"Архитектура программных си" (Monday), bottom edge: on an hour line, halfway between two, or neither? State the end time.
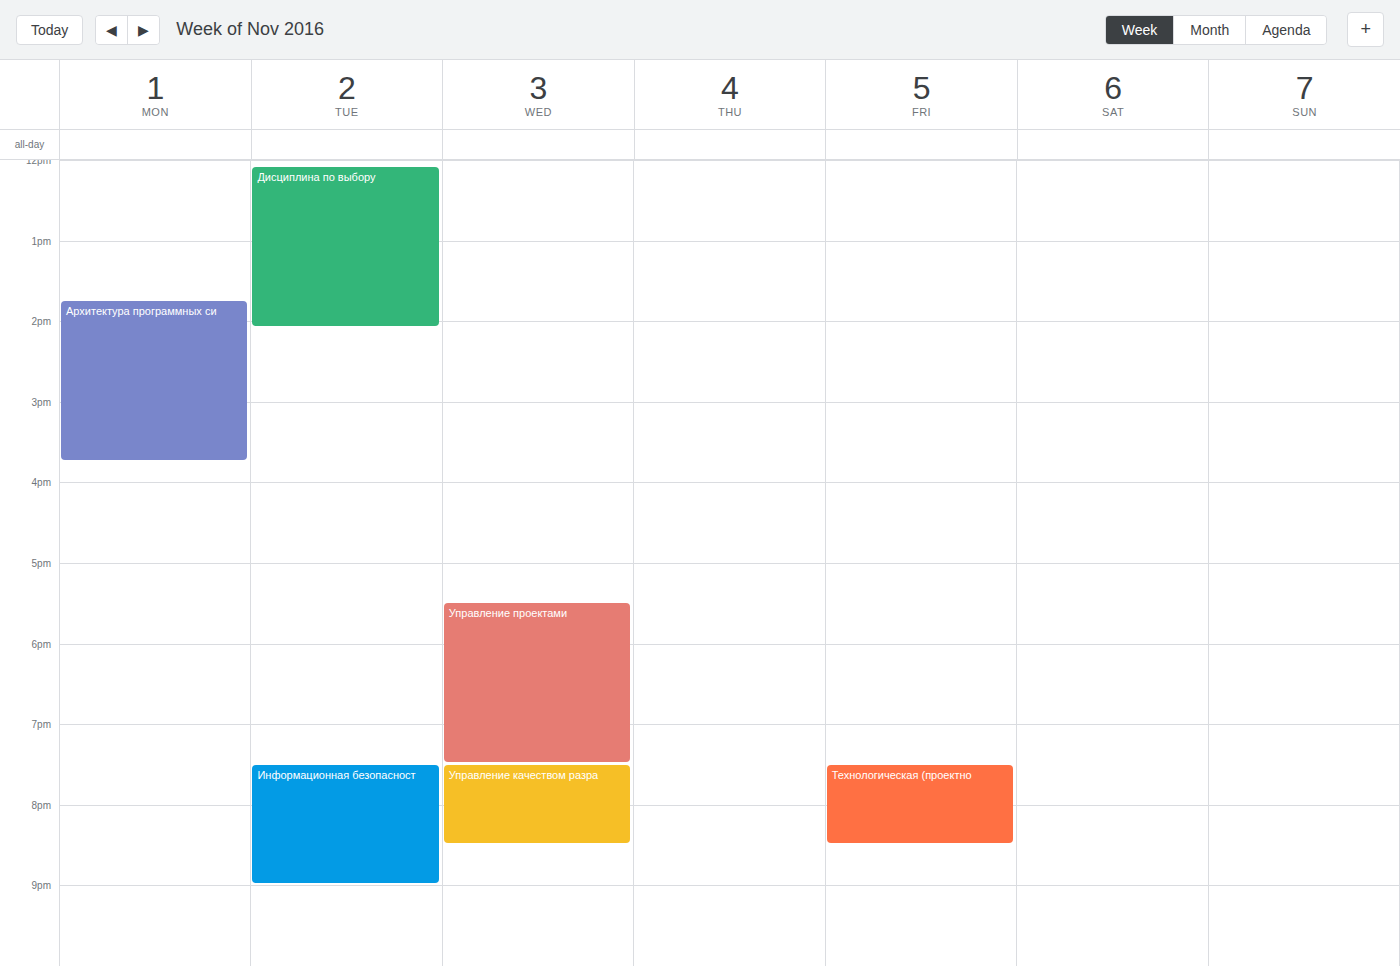
3:45 PM -- neither: three quarters of the way from the 3 PM line to the 4 PM line.